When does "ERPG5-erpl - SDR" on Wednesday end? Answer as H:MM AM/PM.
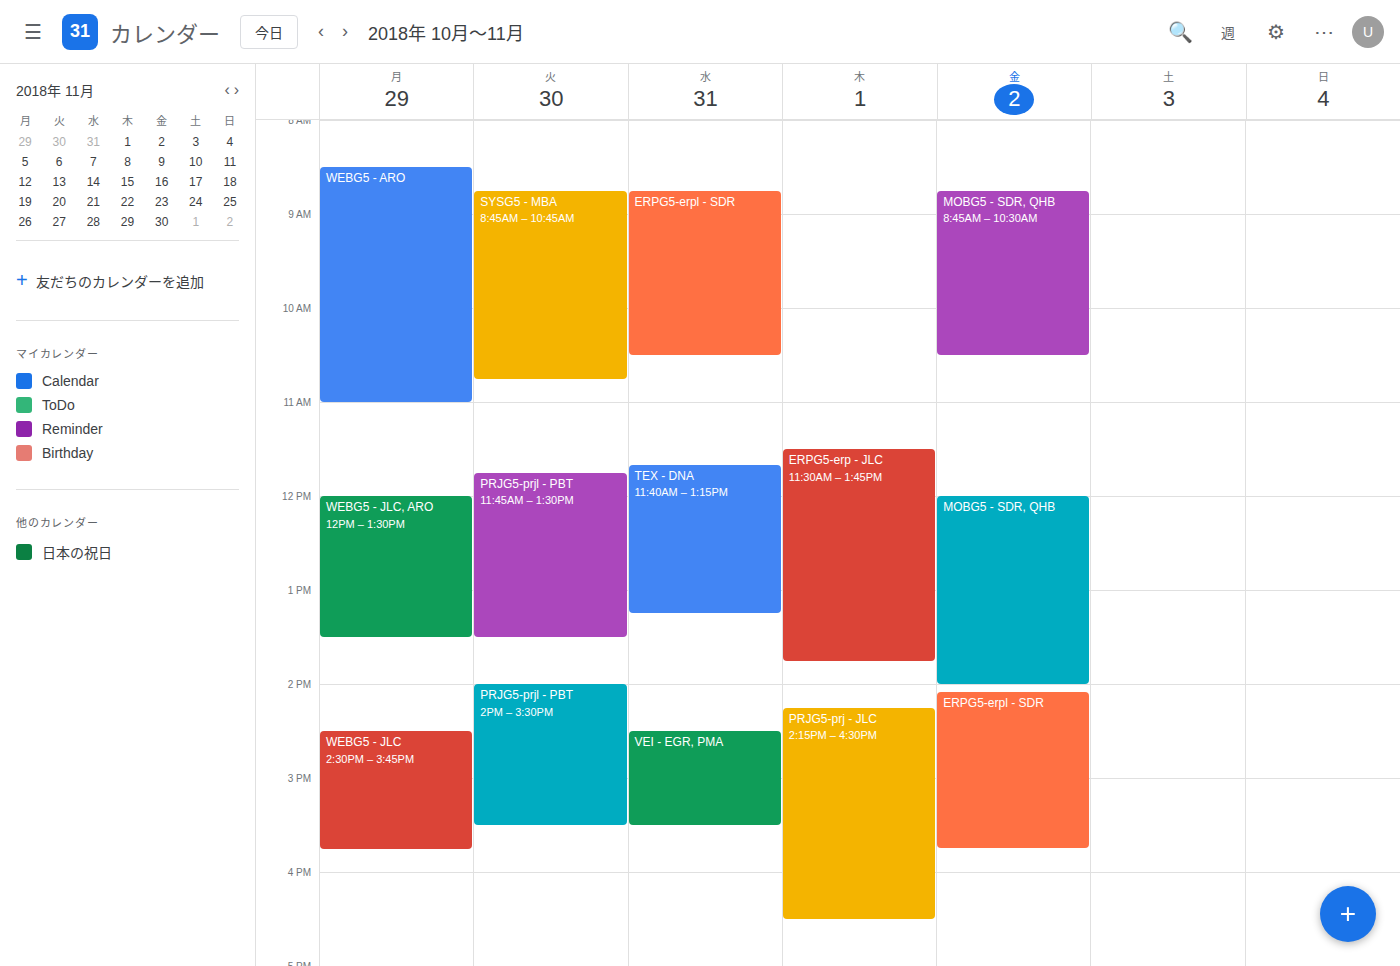
10:30 AM